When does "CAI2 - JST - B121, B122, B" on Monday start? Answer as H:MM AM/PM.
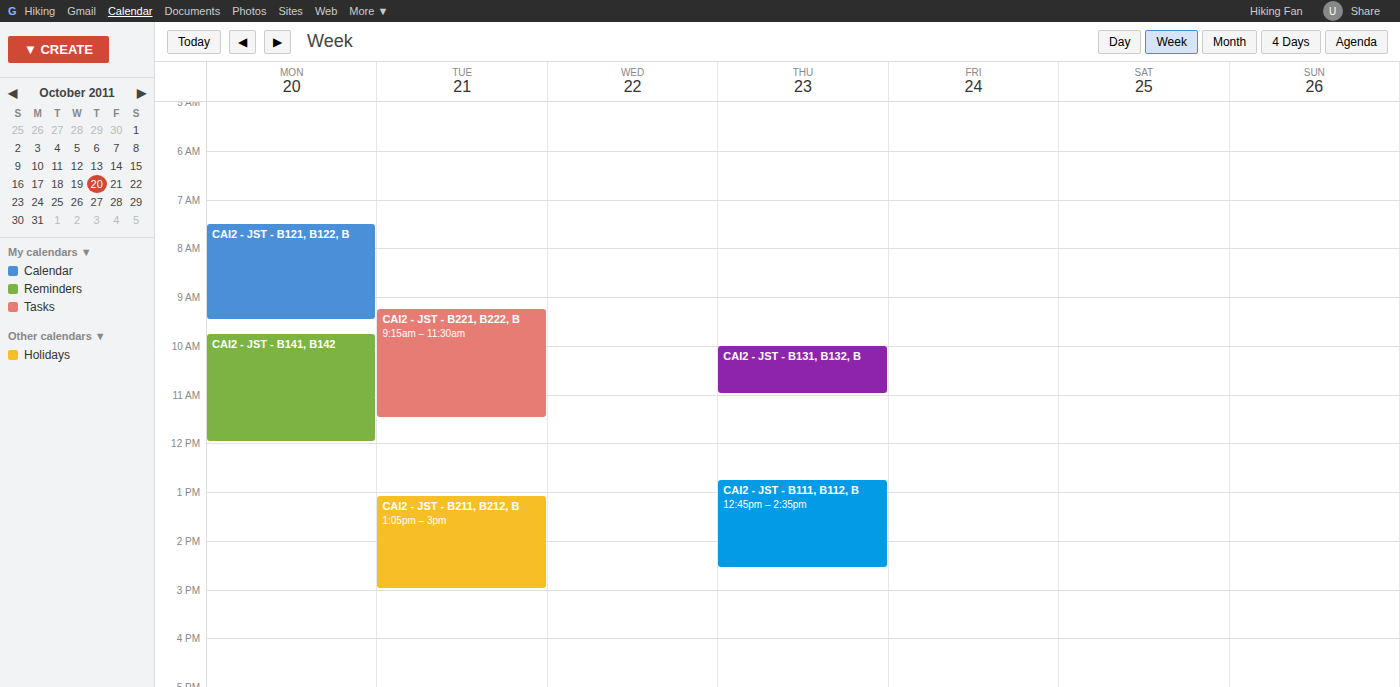
7:30 AM